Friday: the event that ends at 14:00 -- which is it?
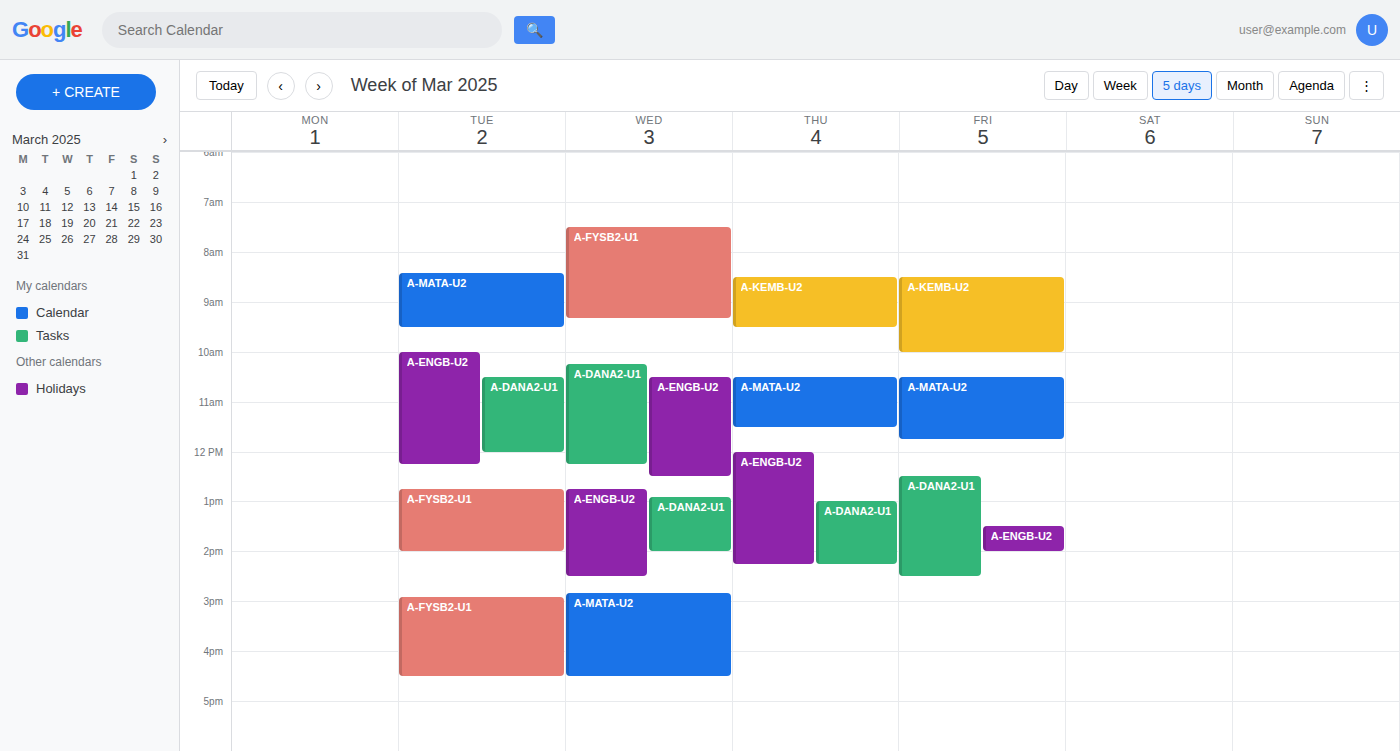
"A-ENGB-U2"